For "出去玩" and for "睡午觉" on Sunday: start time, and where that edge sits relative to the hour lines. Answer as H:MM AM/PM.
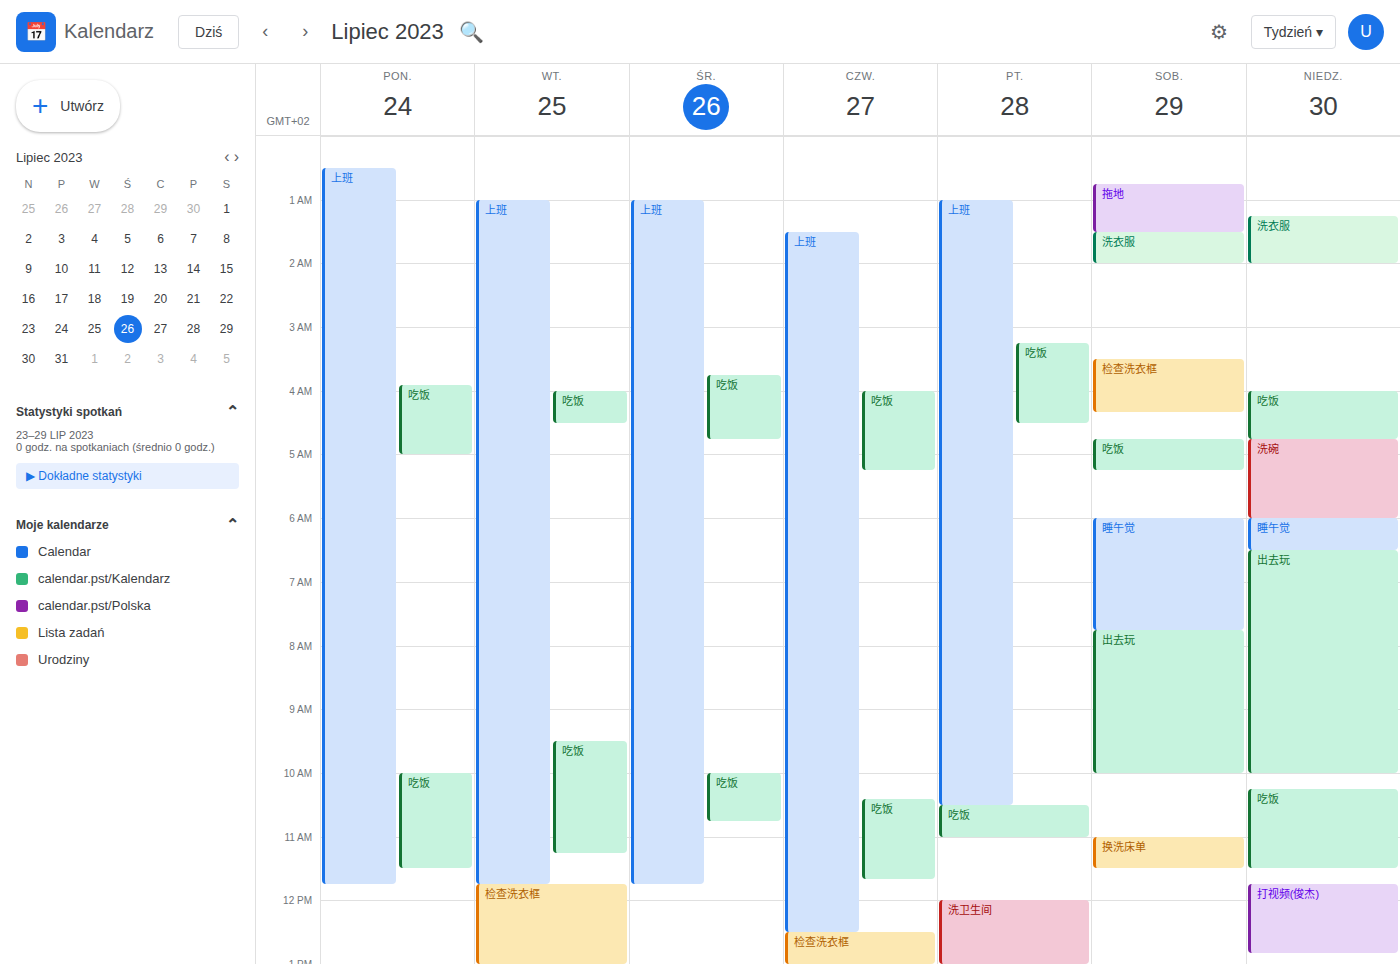
"出去玩": 6:30 AM, halfway between the 6 AM and 7 AM lines. "睡午觉": 6:00 AM, exactly on the 6 AM line.